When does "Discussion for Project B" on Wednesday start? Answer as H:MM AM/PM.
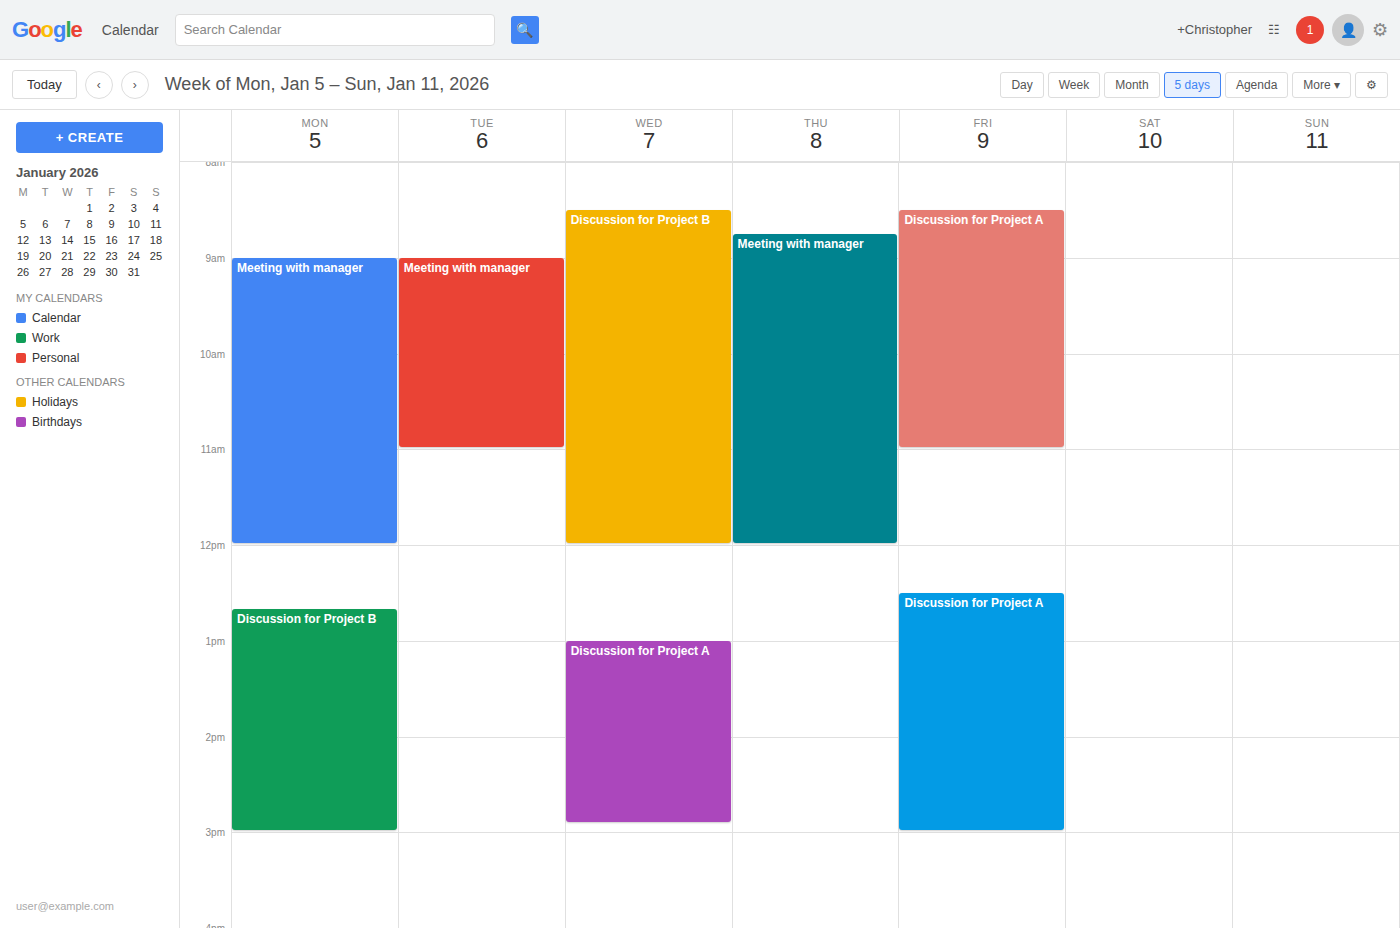
8:30 AM